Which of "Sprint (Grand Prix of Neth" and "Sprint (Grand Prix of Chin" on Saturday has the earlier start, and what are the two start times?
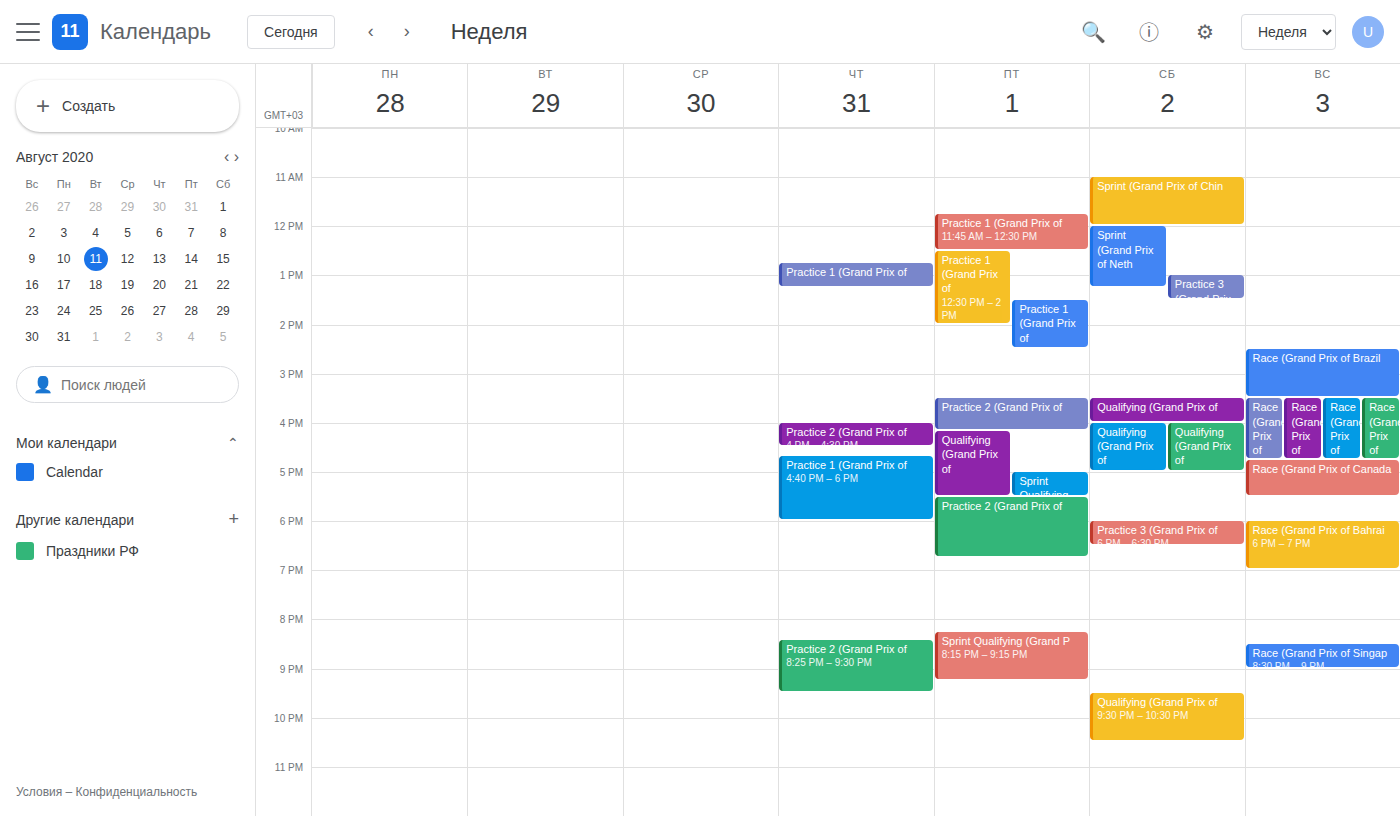
"Sprint (Grand Prix of Chin" 11:00; "Sprint (Grand Prix of Neth" 12:00.